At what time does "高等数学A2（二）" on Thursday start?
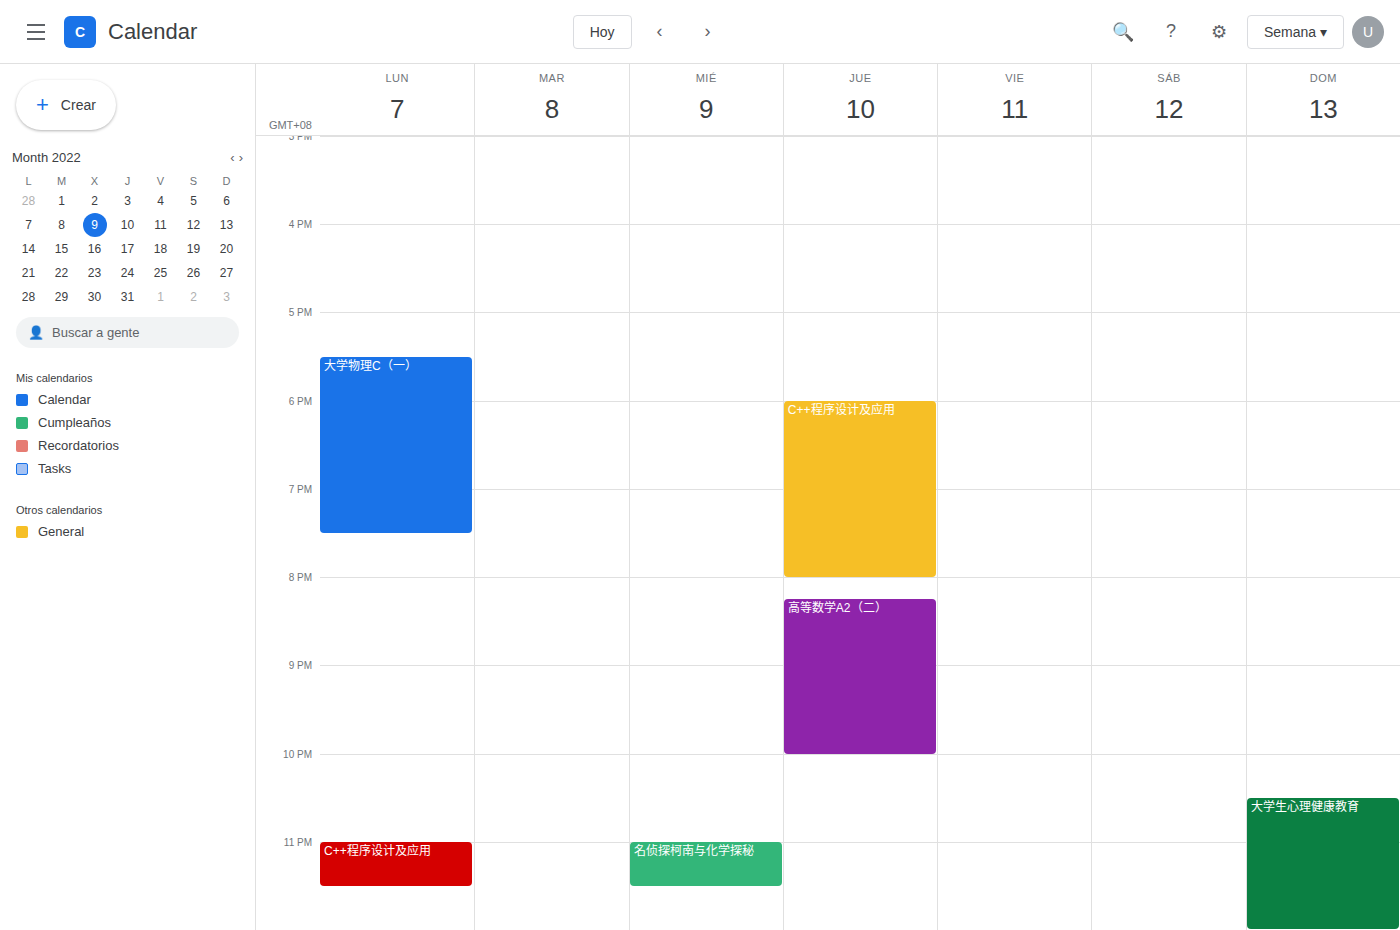
8:15 PM